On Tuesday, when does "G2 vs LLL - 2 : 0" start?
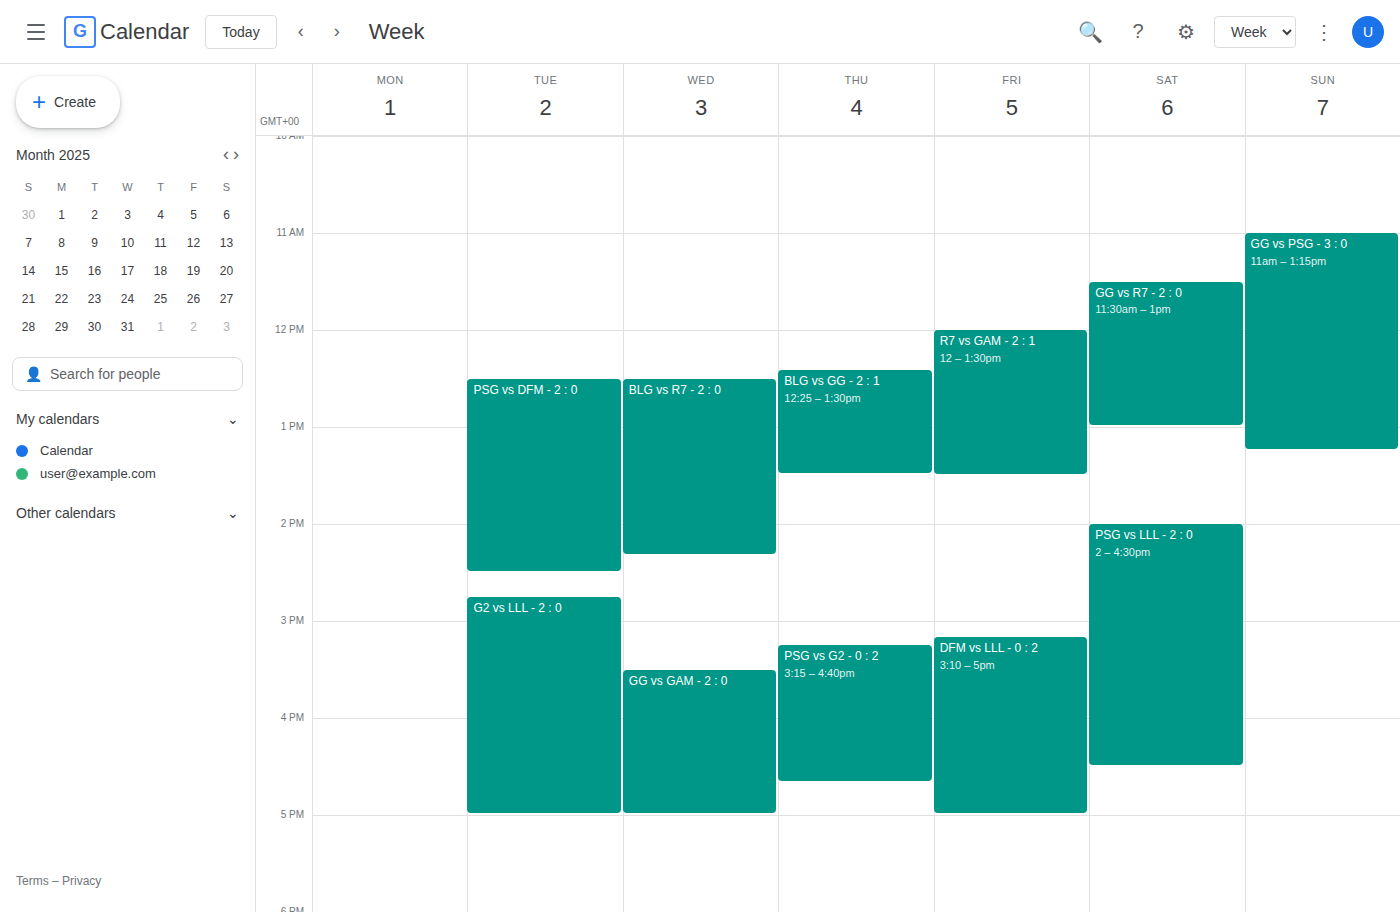
2:45 PM